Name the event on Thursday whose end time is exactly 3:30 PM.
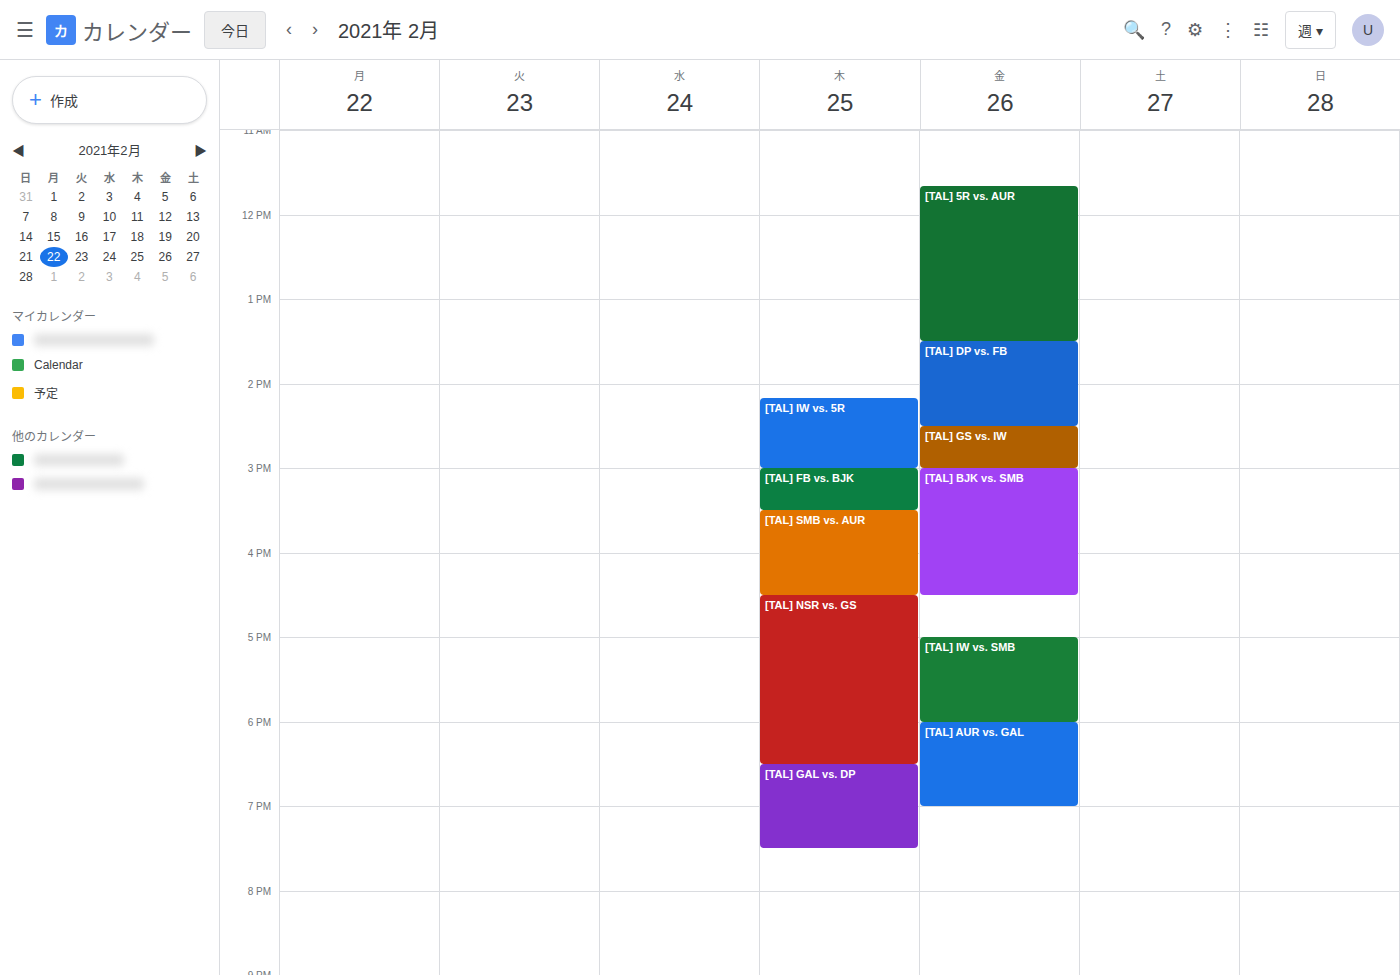
"[TAL] FB vs. BJK"